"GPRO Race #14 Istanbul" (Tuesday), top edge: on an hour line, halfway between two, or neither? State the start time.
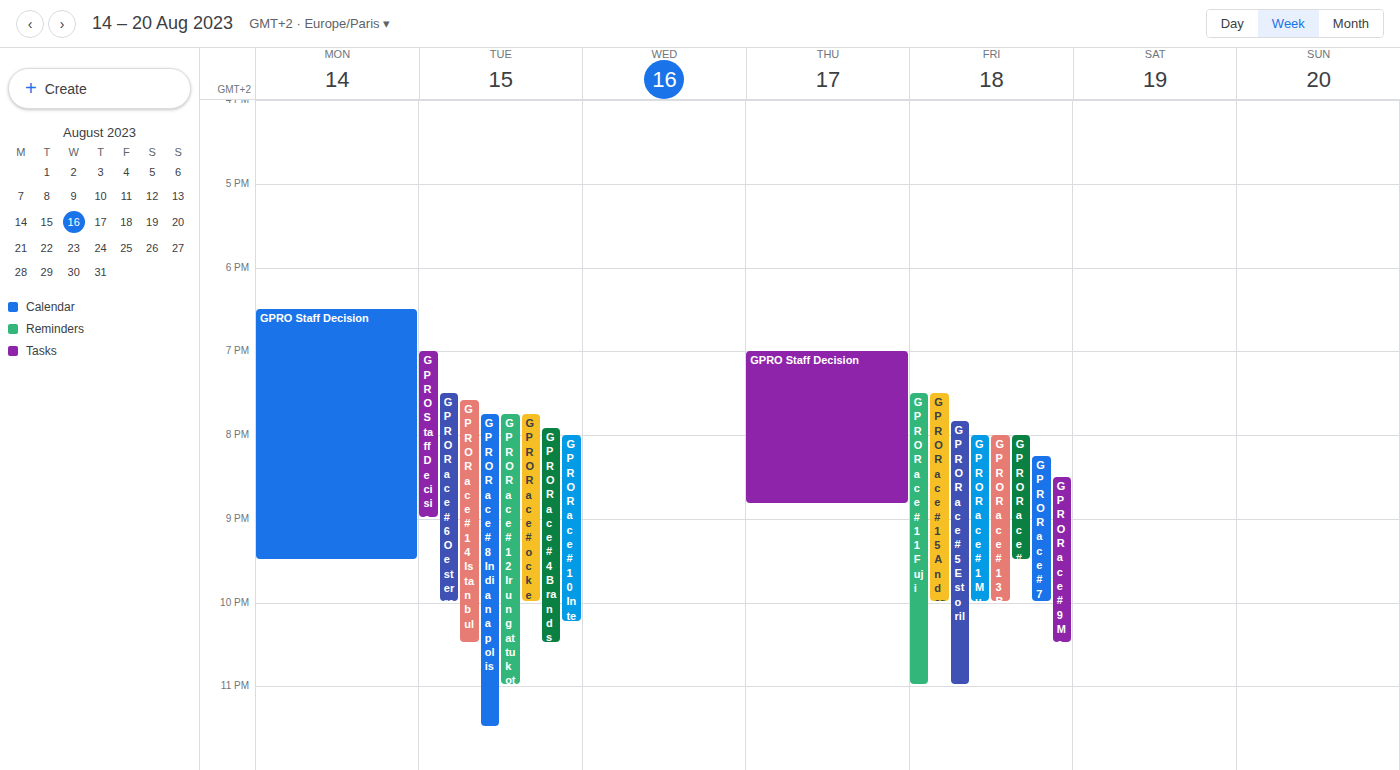
7:35 PM -- neither: 35 minutes below the 7 PM line and 25 minutes above the 8 PM line.